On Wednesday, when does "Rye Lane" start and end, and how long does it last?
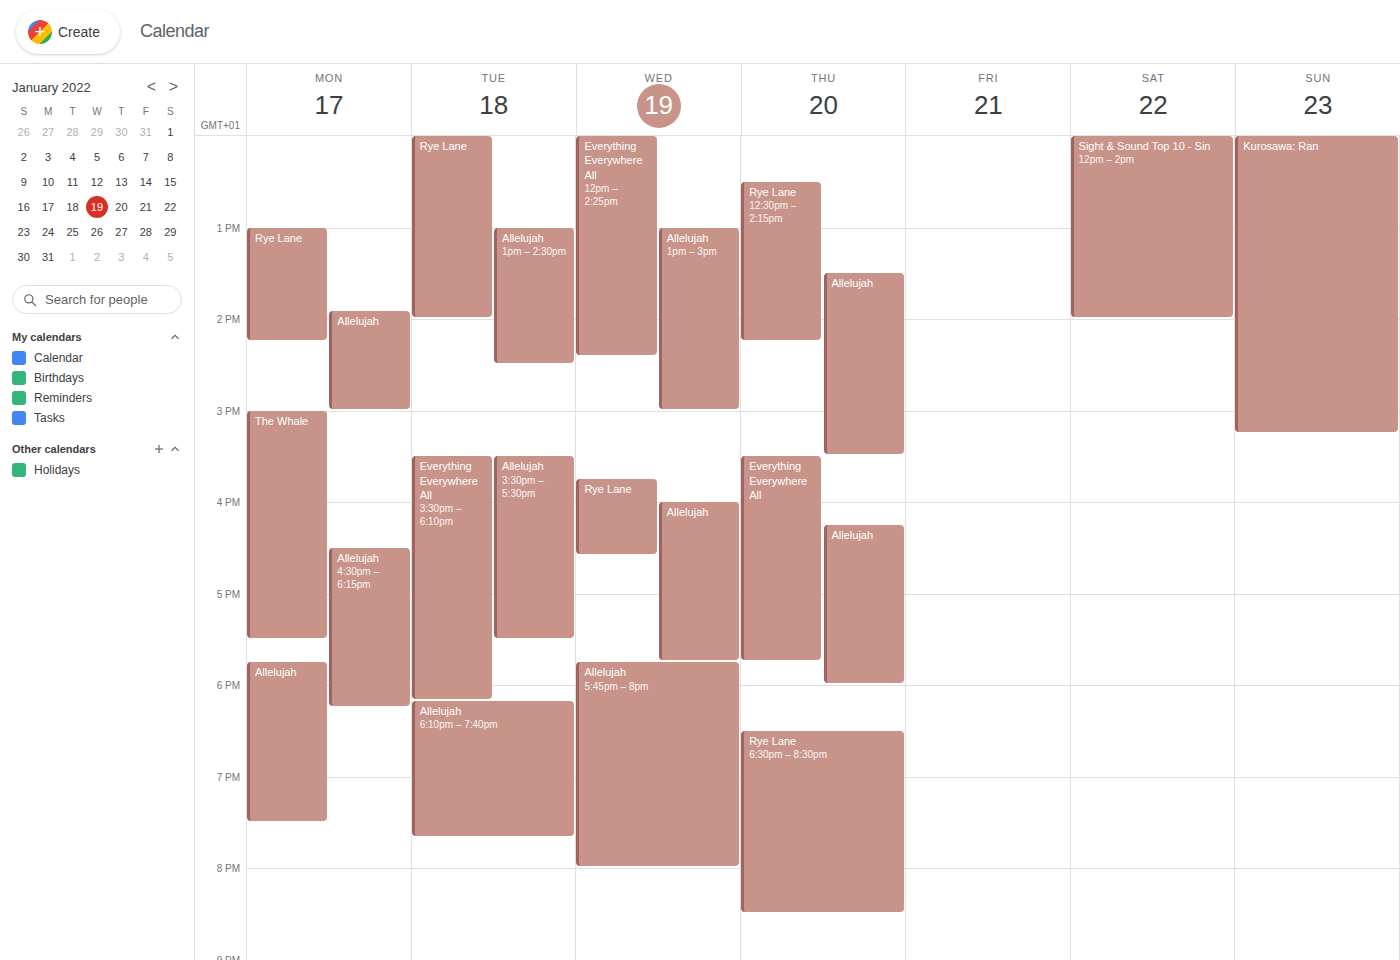
3:45 PM to 4:35 PM, 50 minutes